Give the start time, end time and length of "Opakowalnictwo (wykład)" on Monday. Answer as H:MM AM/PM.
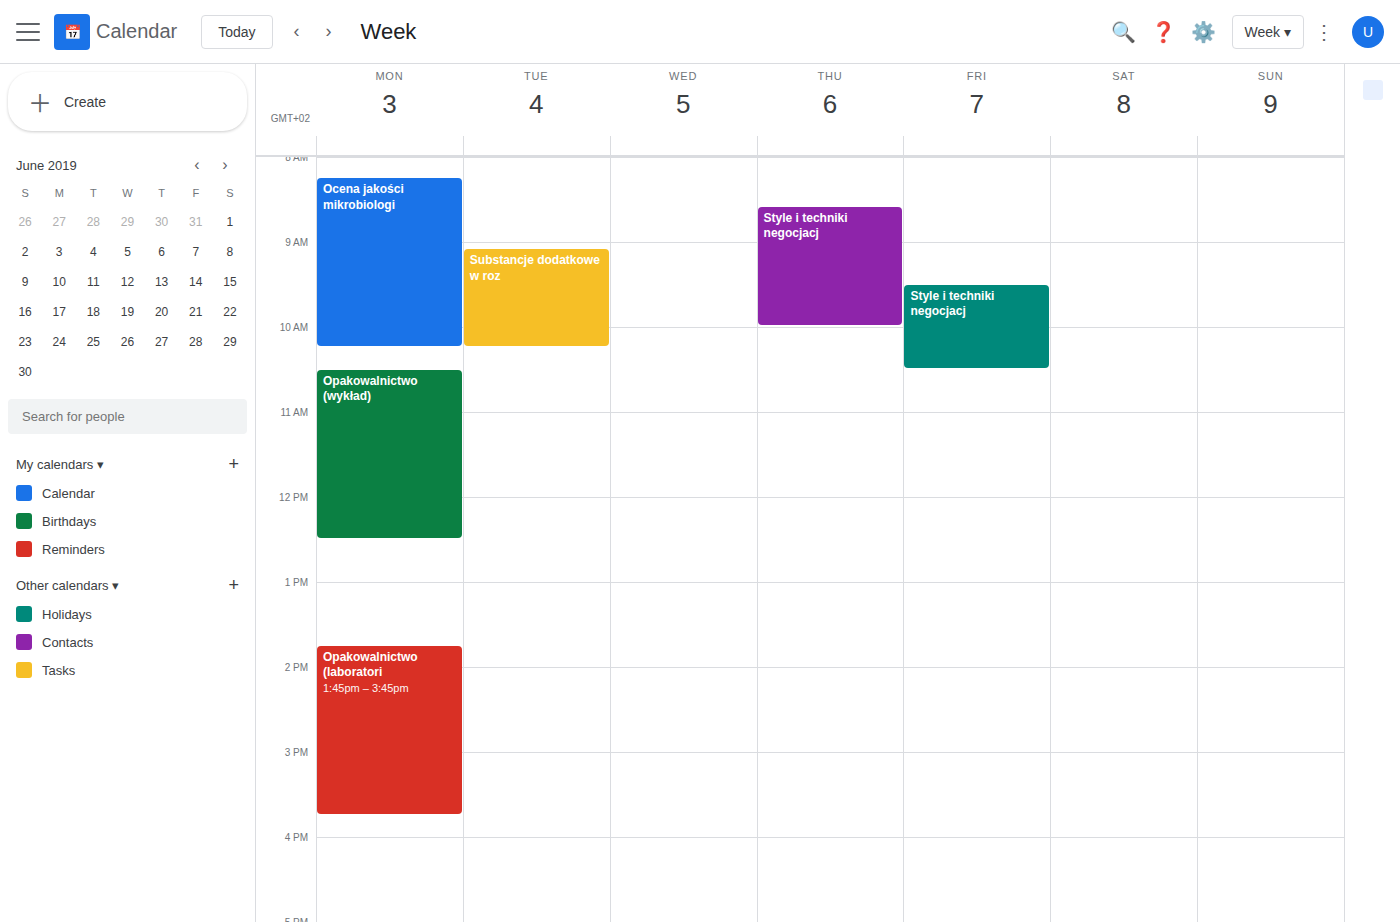
10:30 AM to 12:30 PM, 2 hours